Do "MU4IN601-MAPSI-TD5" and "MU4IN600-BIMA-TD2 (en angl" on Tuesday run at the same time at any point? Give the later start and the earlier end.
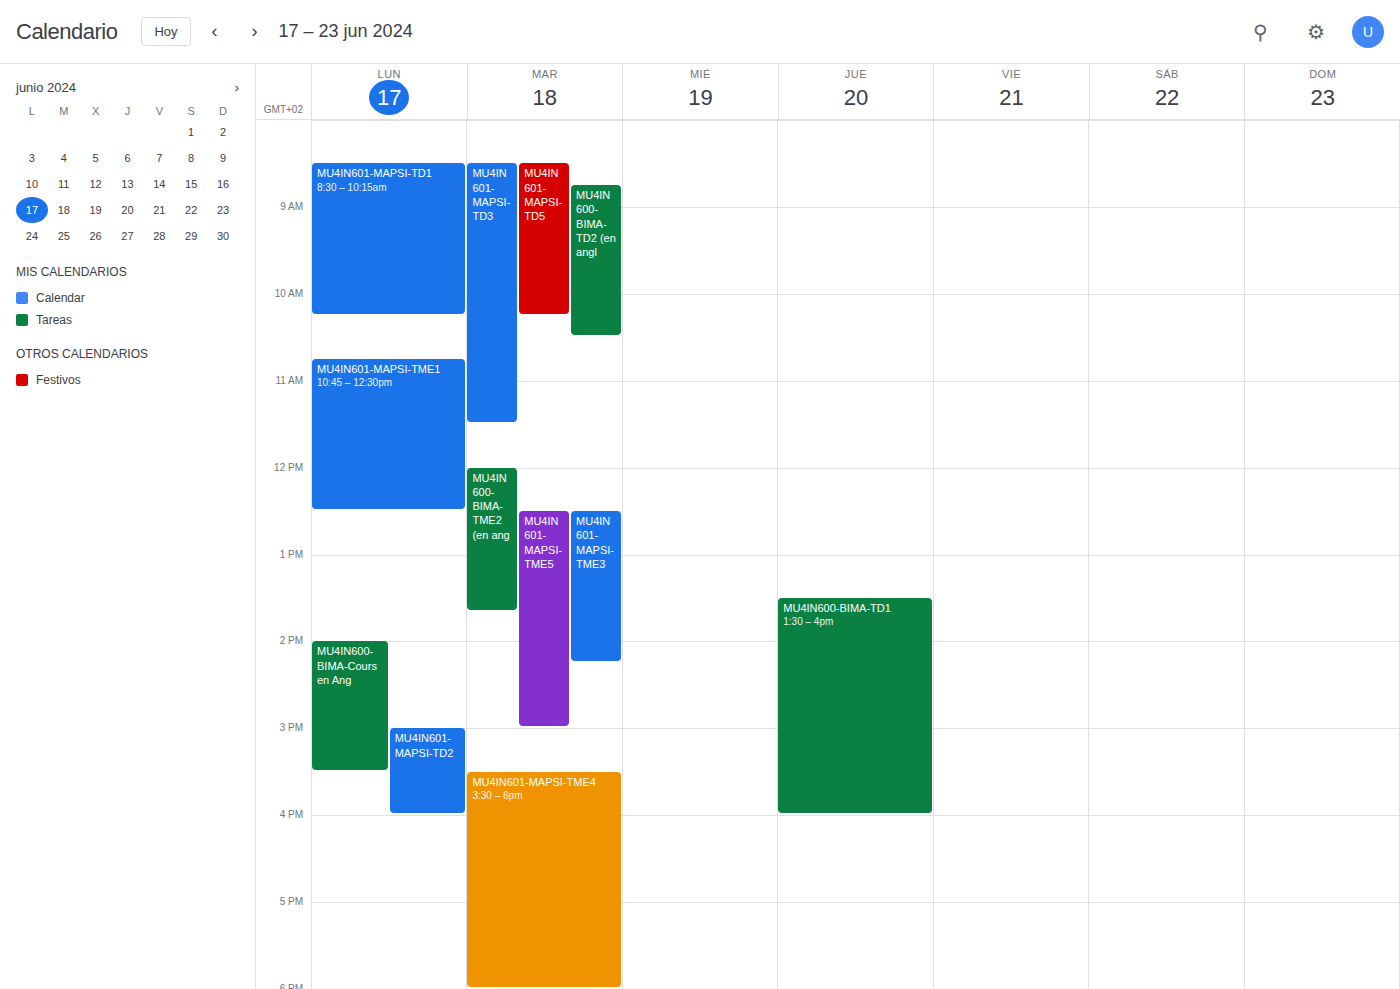
"MU4IN600-BIMA-TD2 (en angl" starts at 8:45 AM, before "MU4IN601-MAPSI-TD5" ends at 10:15 AM -- they overlap.